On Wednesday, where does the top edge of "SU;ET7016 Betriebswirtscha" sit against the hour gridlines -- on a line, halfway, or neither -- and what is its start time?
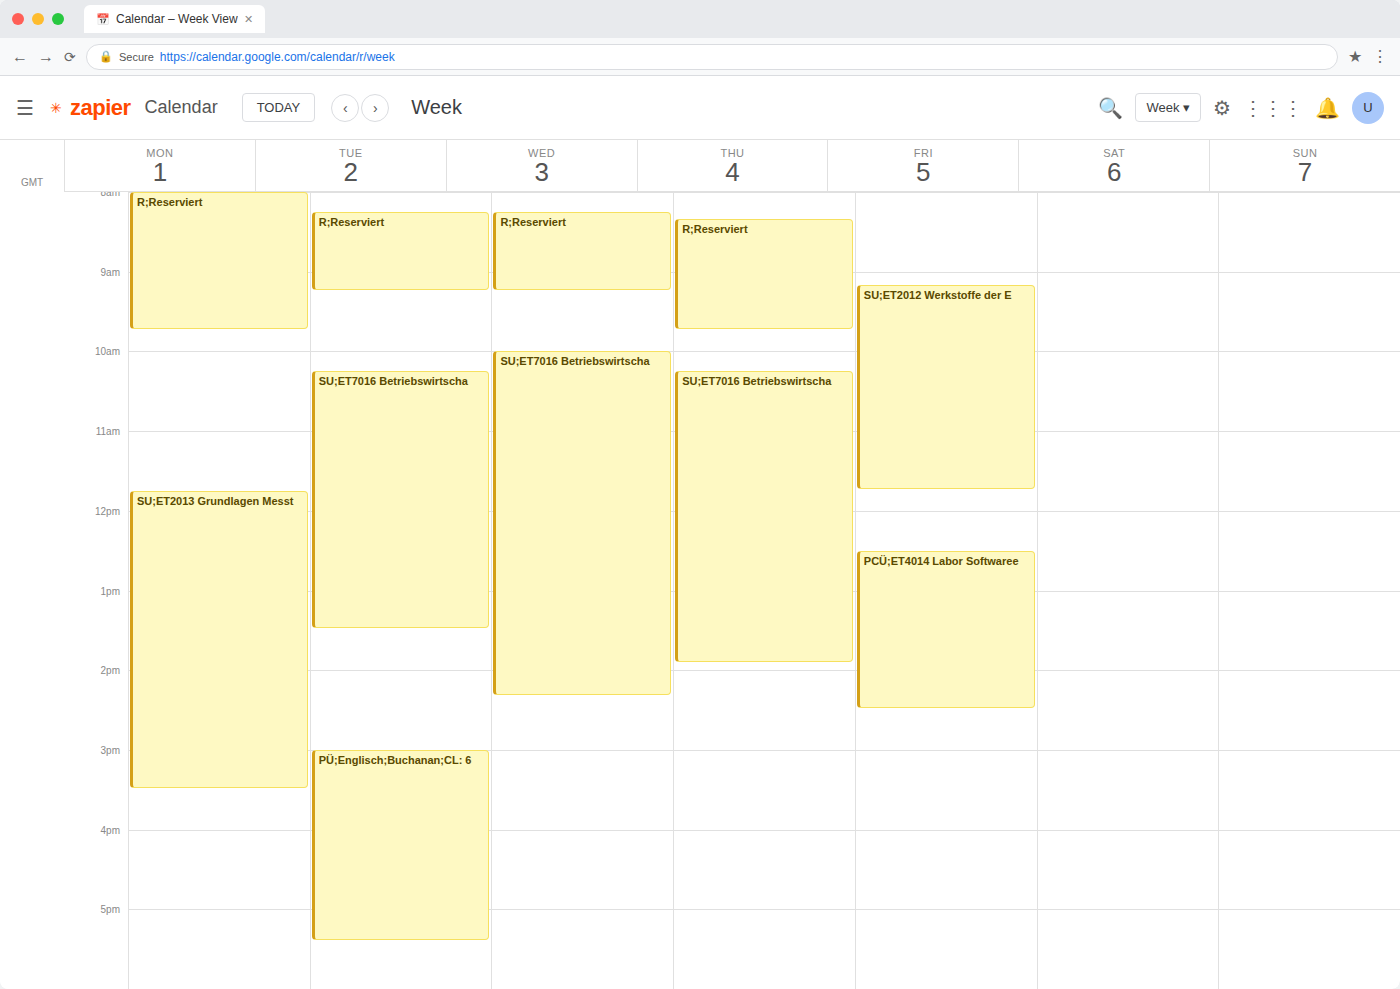
10:00 AM -- exactly on the 10 AM line.